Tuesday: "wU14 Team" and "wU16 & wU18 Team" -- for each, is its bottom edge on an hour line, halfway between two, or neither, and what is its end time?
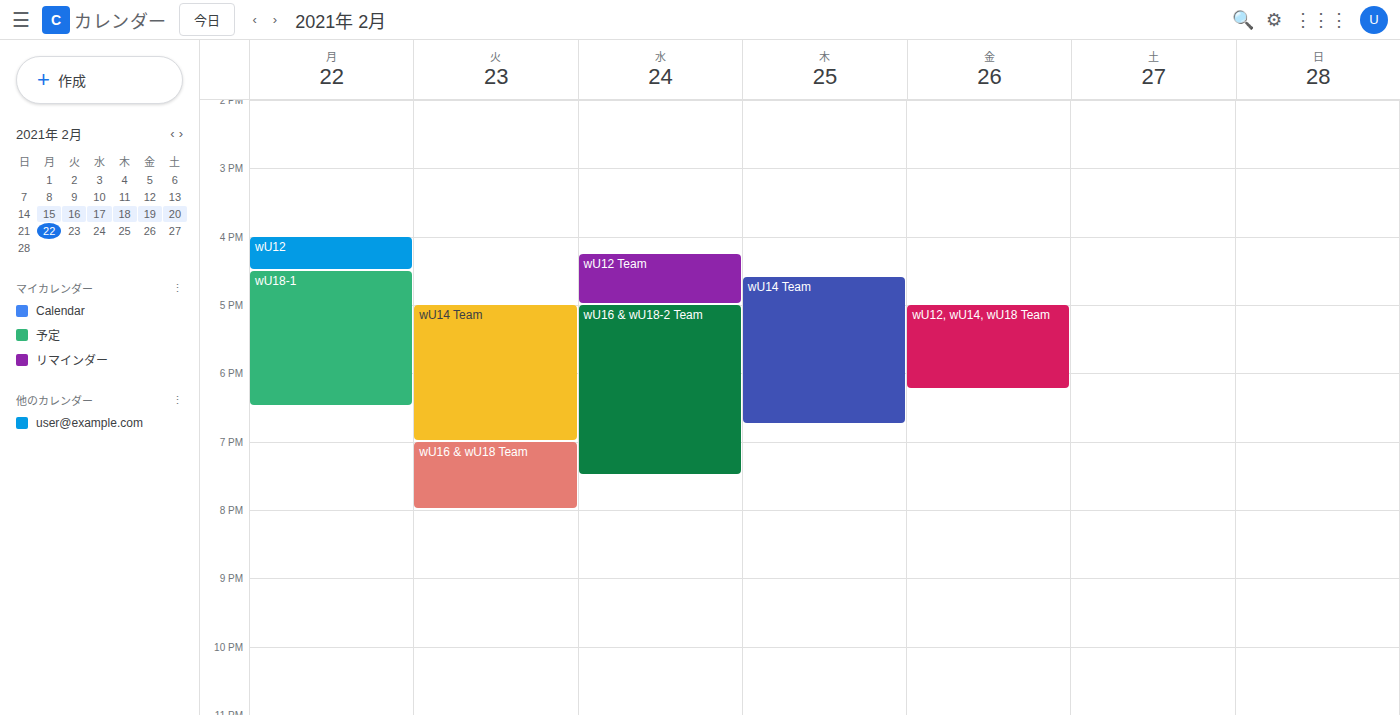
"wU14 Team": 7:00 PM, exactly on the 7 PM line. "wU16 & wU18 Team": 8:00 PM, exactly on the 8 PM line.